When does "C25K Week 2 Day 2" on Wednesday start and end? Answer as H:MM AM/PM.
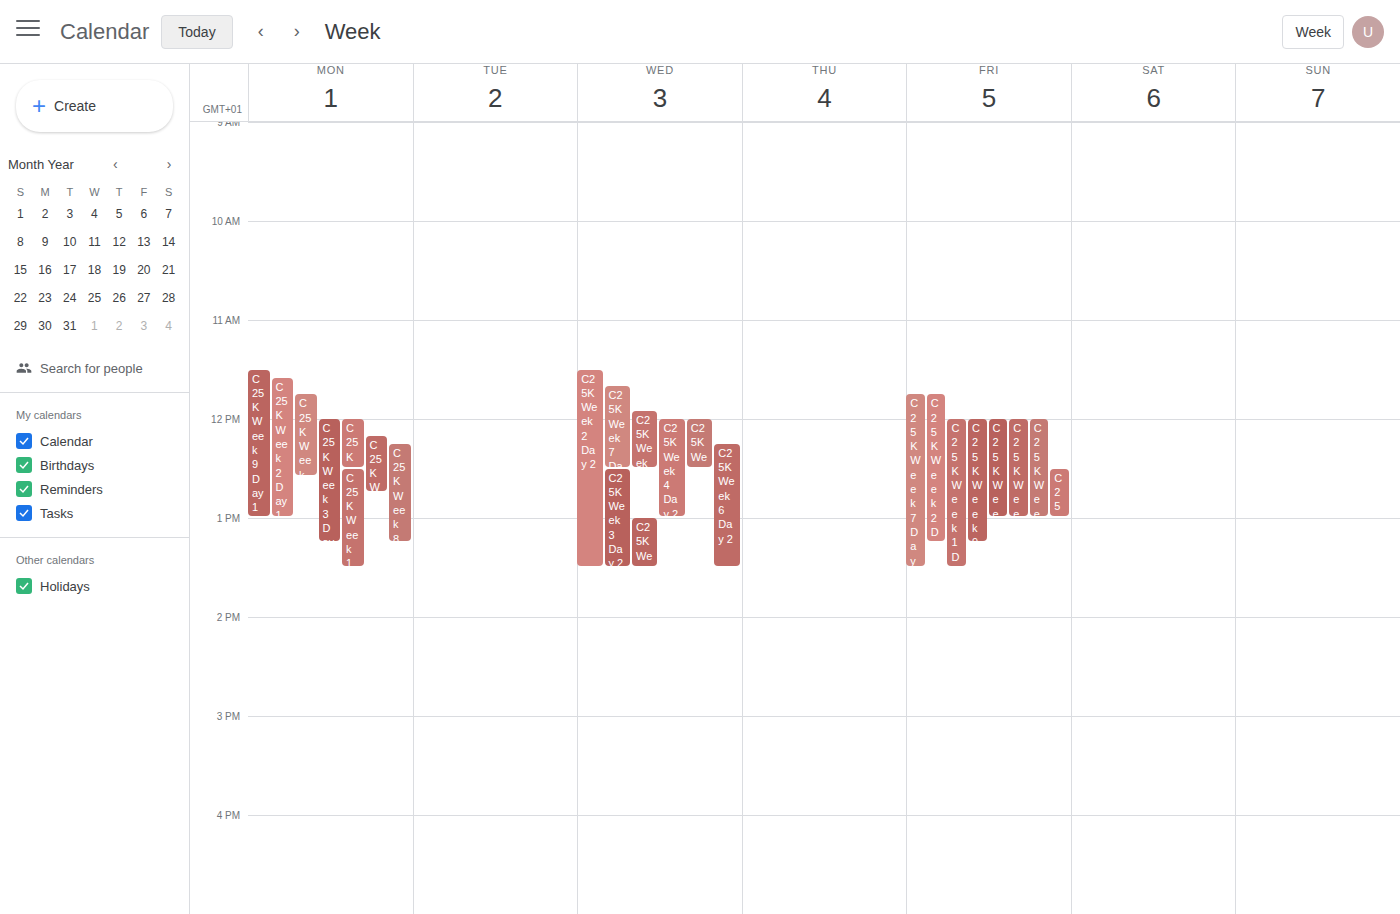
11:30 AM to 1:30 PM